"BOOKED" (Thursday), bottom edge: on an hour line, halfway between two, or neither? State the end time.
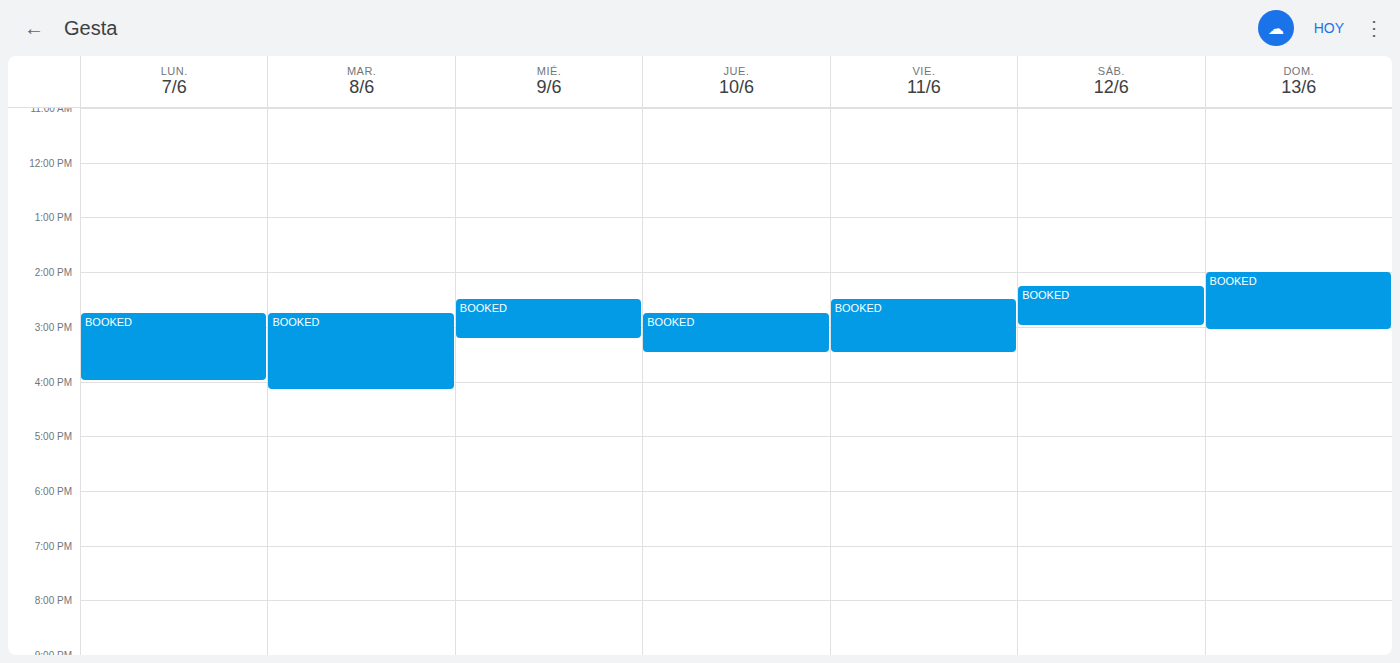
3:30 PM -- halfway between the 3 PM and 4 PM lines.